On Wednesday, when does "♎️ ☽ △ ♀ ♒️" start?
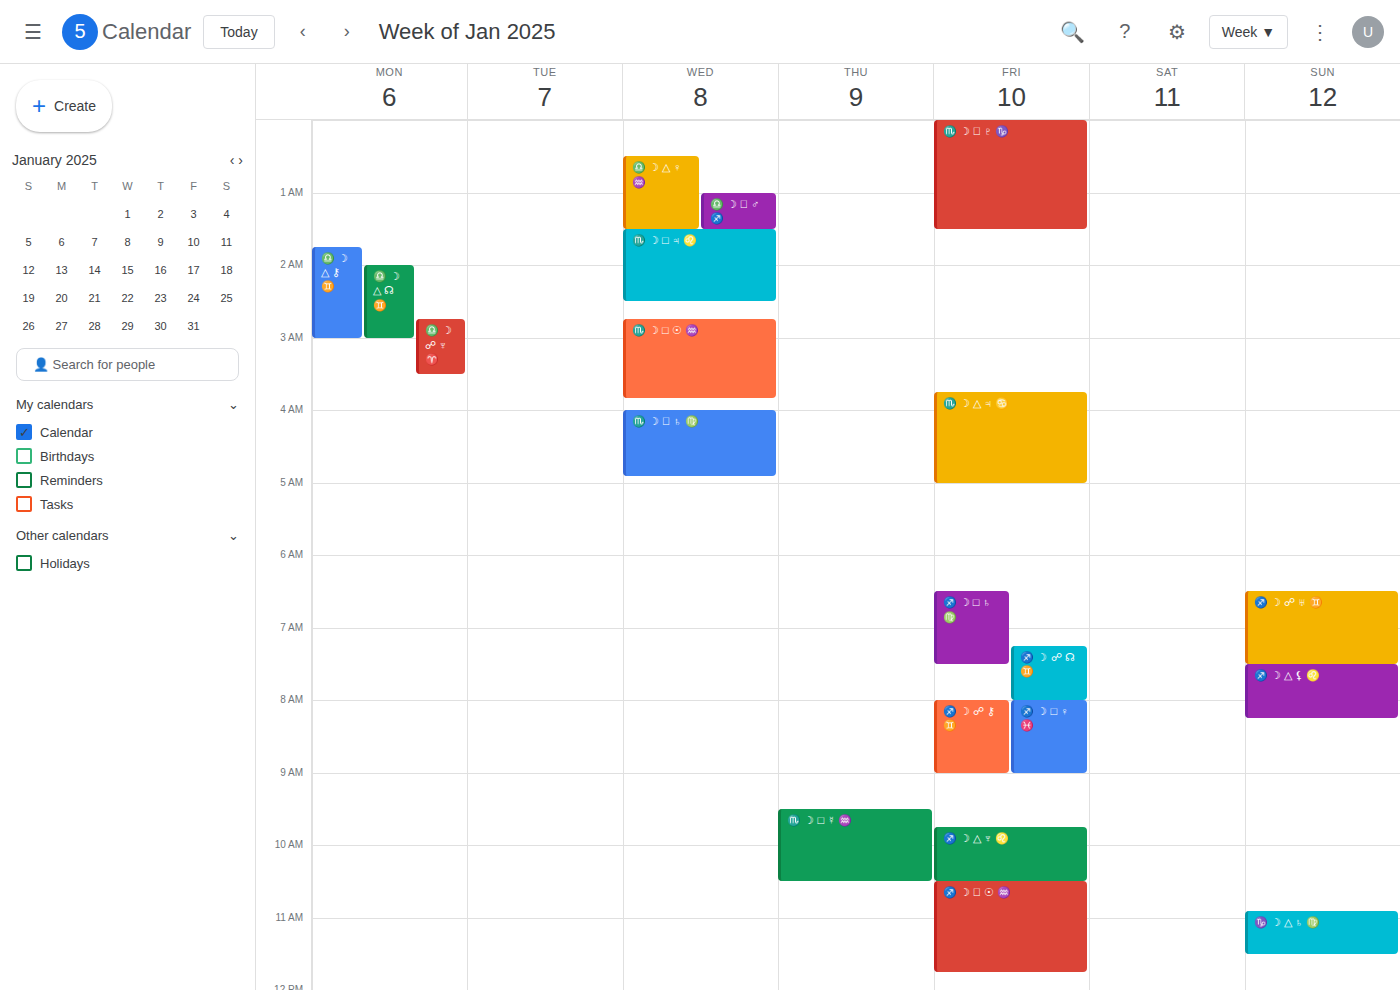
12:30 AM